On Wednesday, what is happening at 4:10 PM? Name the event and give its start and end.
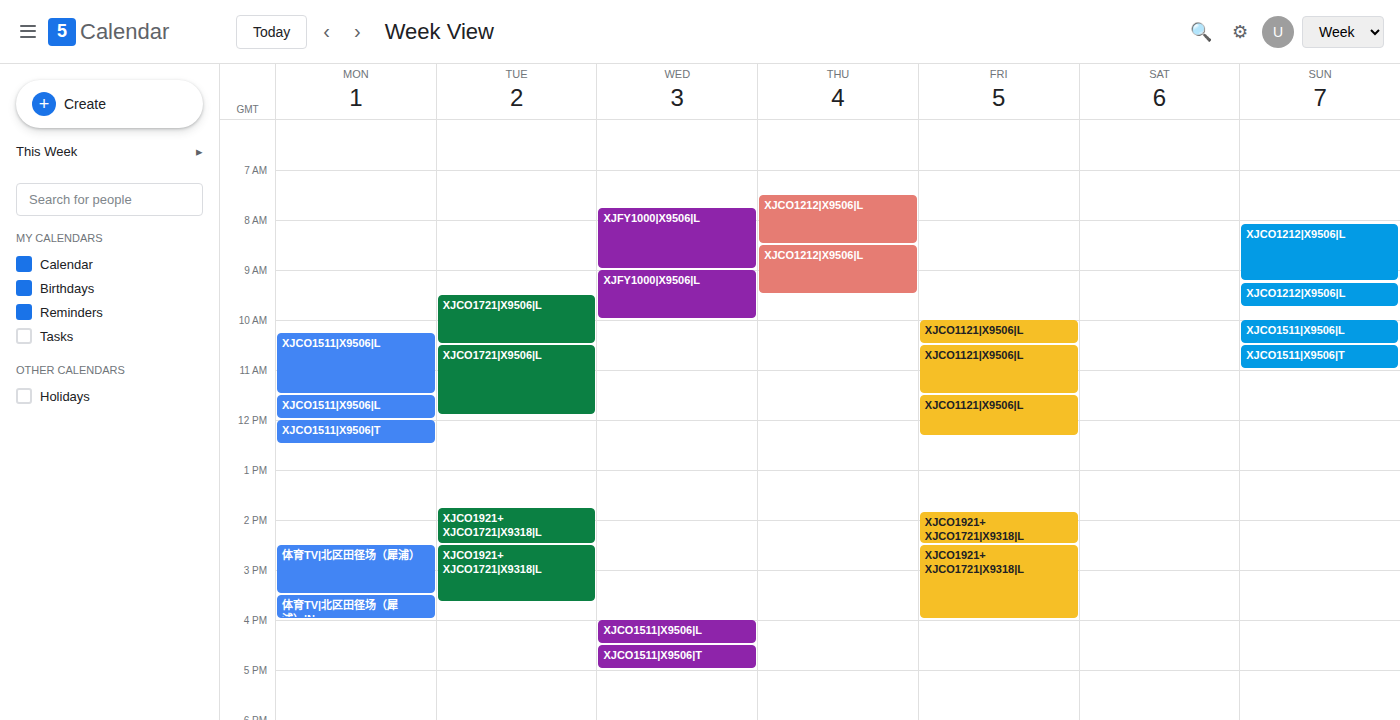
"XJCO1511|X9506|L", 4:00 PM to 4:30 PM